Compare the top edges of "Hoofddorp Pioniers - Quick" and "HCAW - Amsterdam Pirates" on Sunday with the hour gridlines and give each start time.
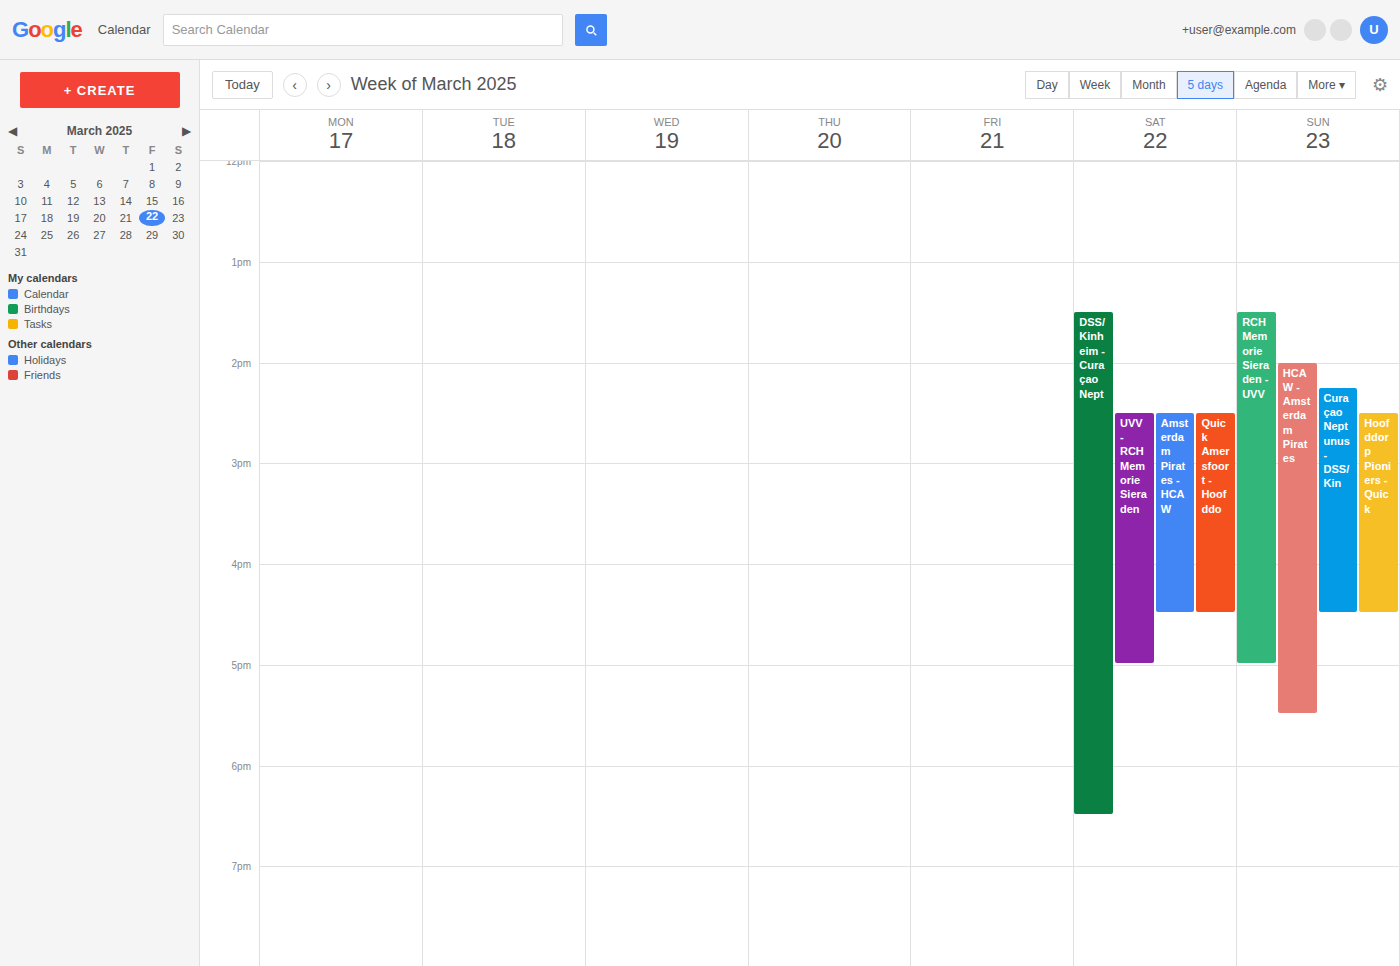
"Hoofddorp Pioniers - Quick": 2:30 PM, halfway between the 2 PM and 3 PM lines. "HCAW - Amsterdam Pirates": 2:00 PM, exactly on the 2 PM line.